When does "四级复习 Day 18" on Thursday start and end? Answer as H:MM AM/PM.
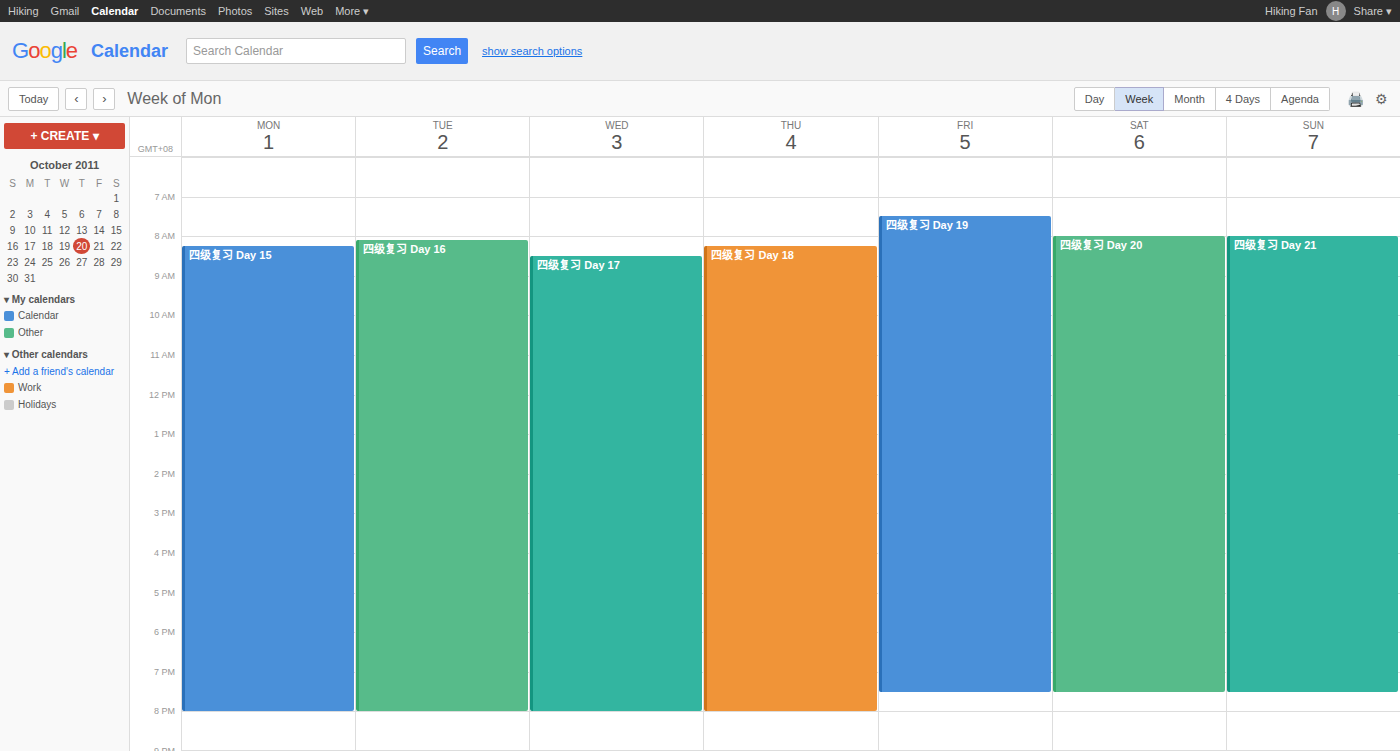
8:15 AM to 8:00 PM